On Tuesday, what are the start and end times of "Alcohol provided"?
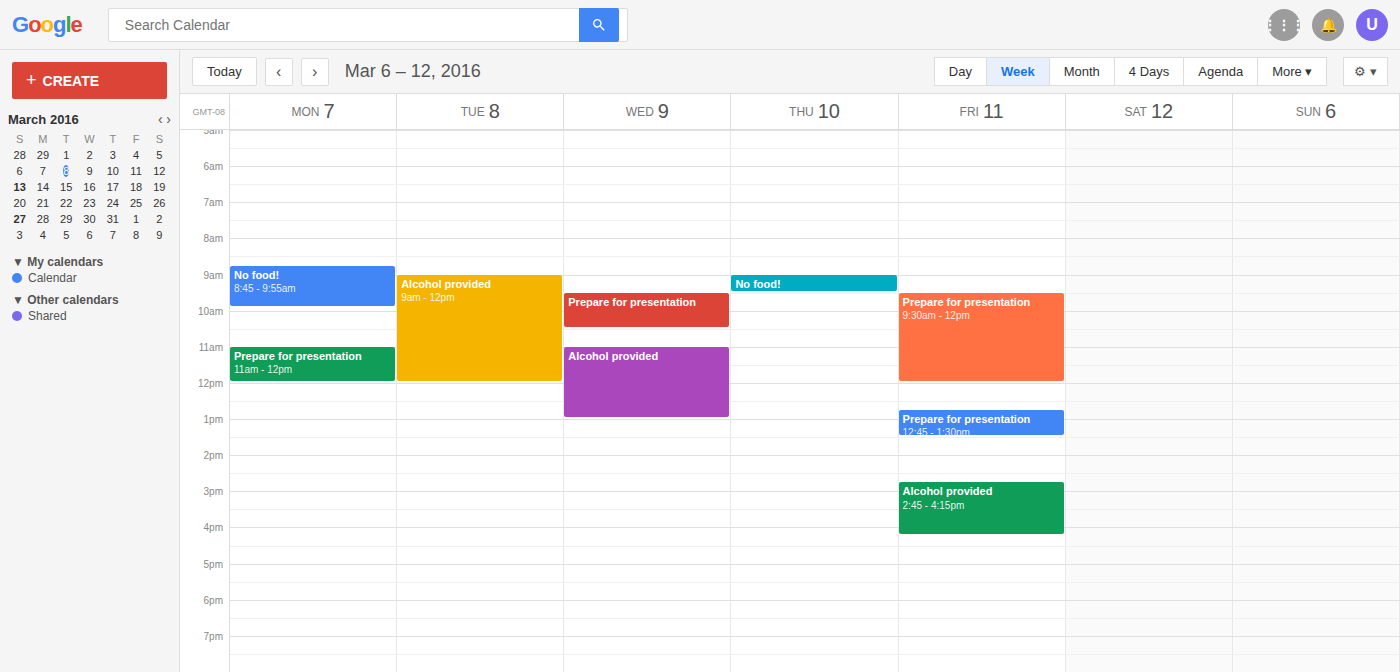
9:00 AM to 12:00 PM